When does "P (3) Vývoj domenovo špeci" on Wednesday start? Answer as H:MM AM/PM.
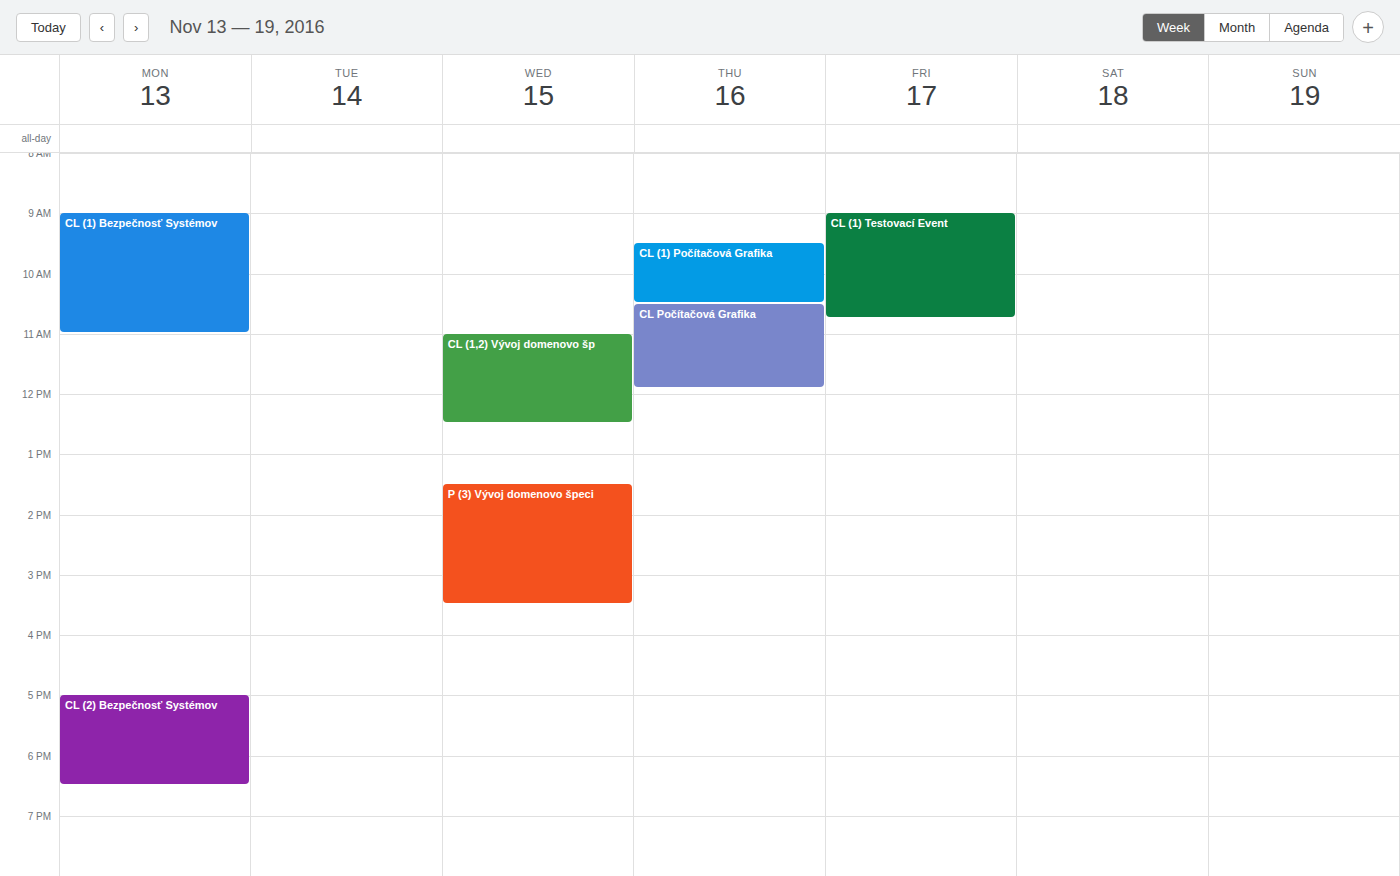
1:30 PM